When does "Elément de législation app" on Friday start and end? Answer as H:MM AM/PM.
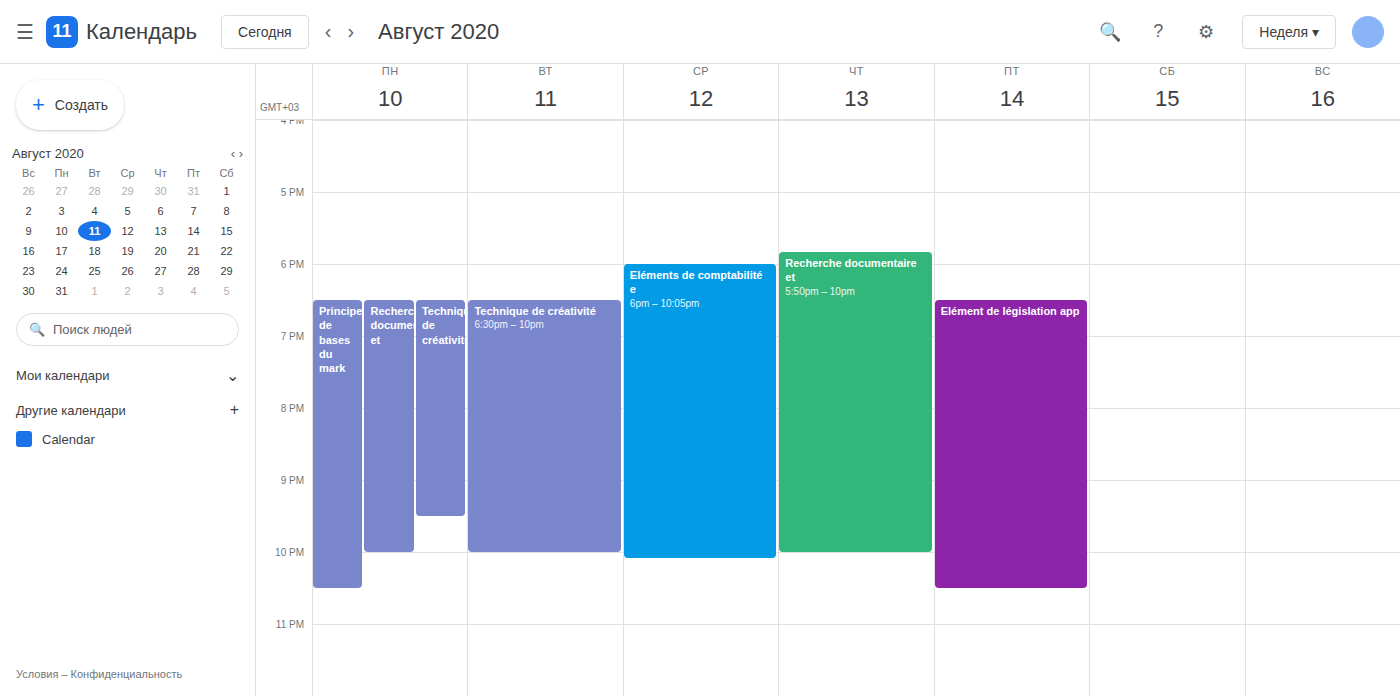
6:30 PM to 10:30 PM